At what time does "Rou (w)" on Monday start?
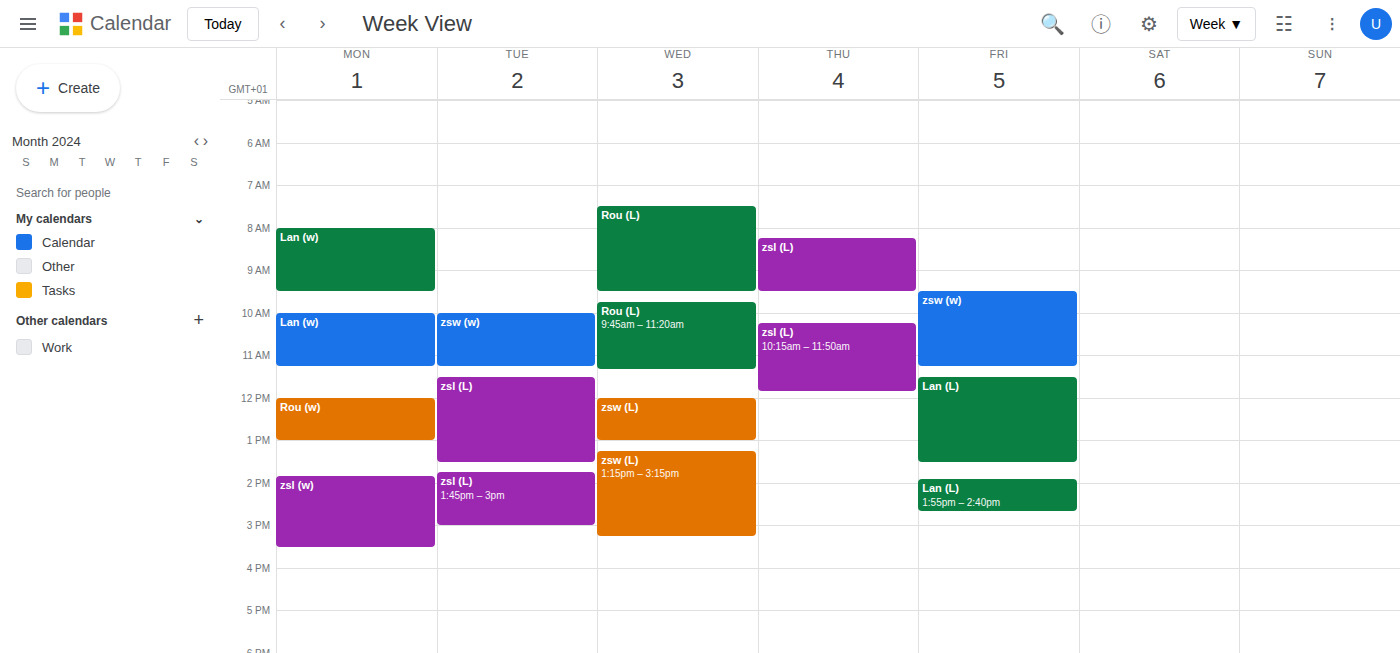
12:00 PM